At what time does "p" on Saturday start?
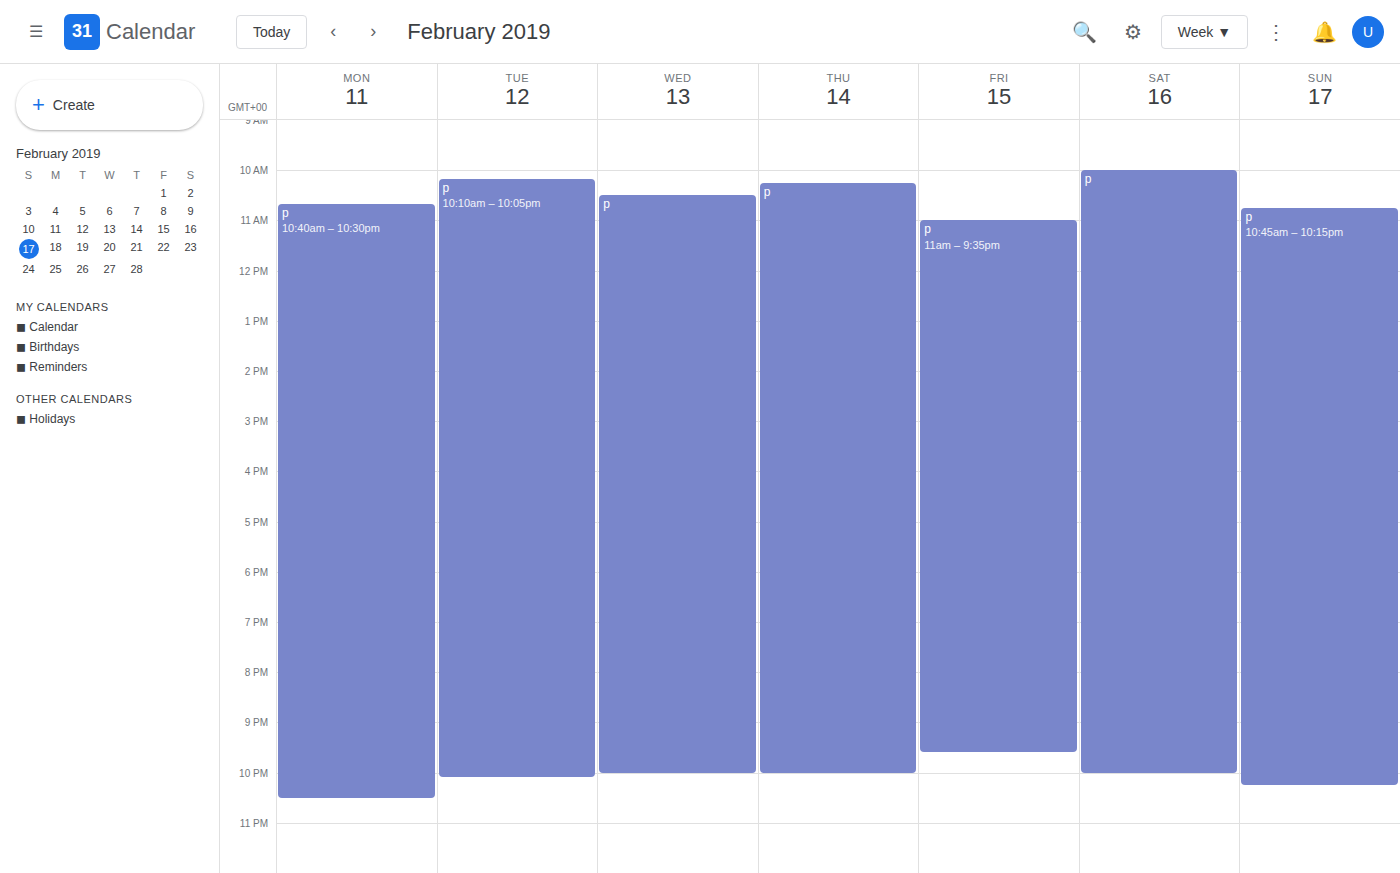
10:00 AM